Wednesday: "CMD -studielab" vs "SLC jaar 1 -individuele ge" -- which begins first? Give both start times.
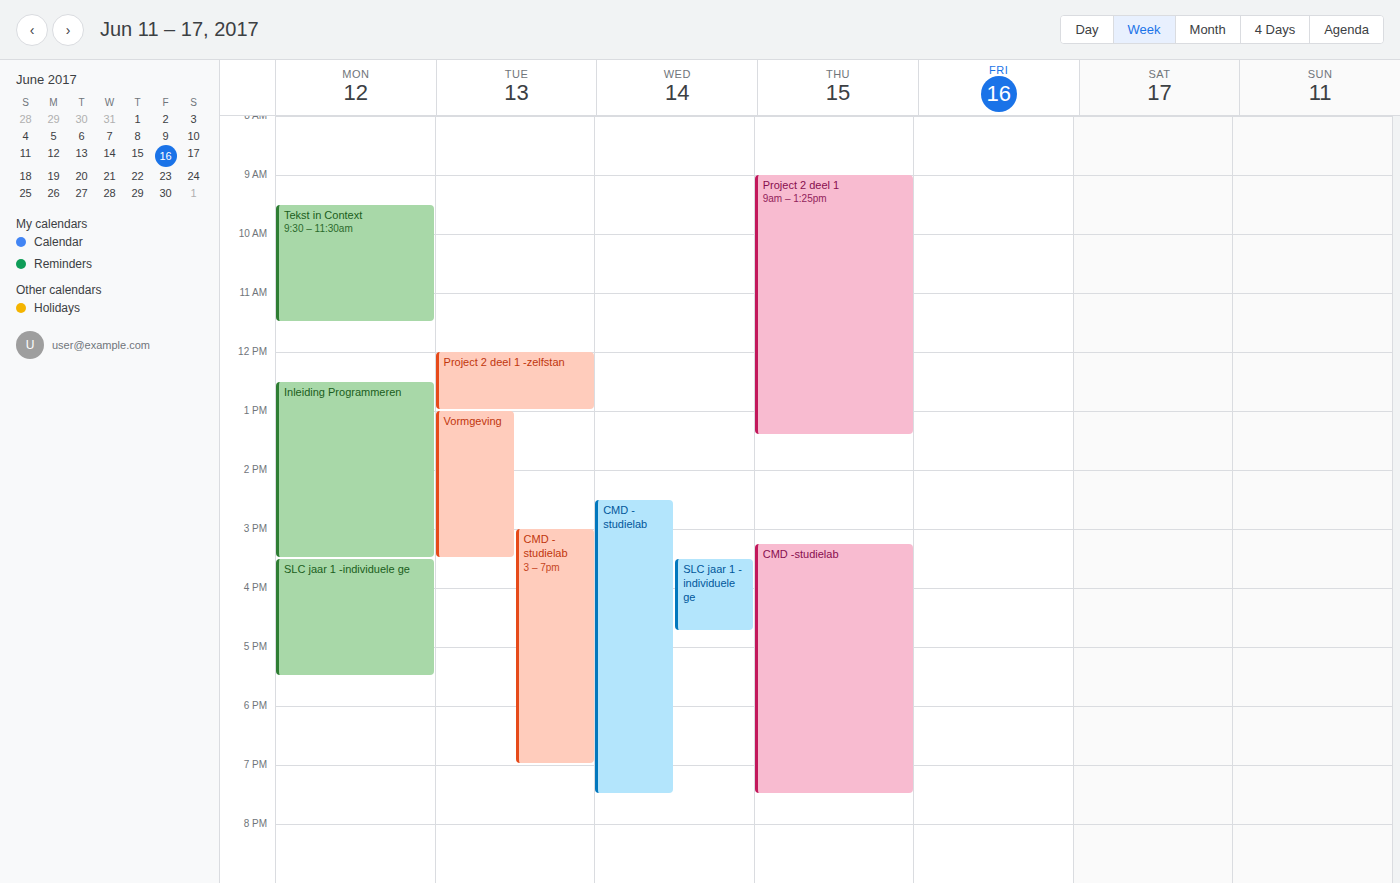
"CMD -studielab" 2:30 PM; "SLC jaar 1 -individuele ge" 3:30 PM.